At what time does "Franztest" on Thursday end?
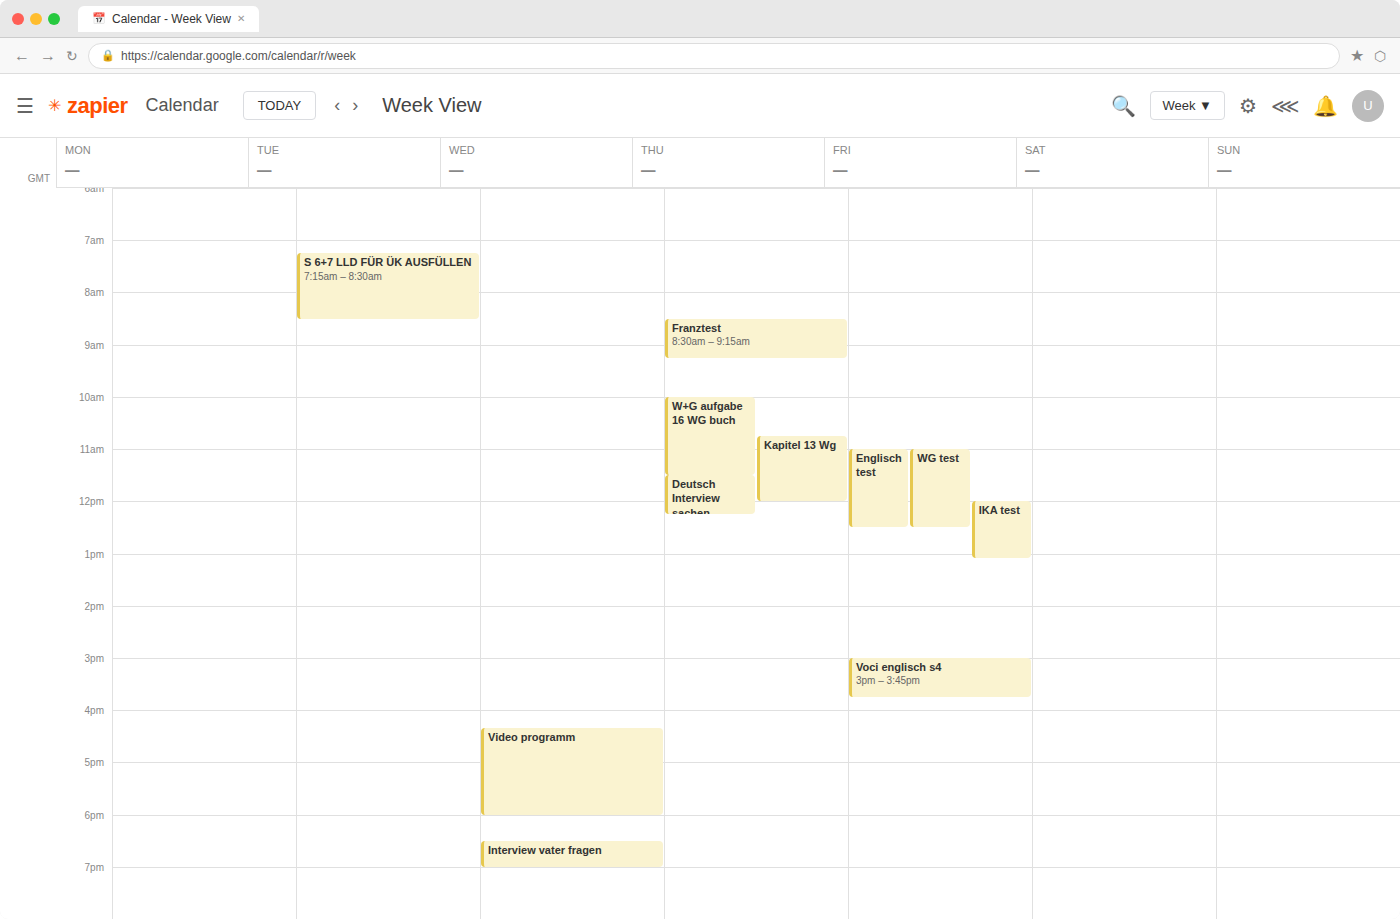
9:15 AM